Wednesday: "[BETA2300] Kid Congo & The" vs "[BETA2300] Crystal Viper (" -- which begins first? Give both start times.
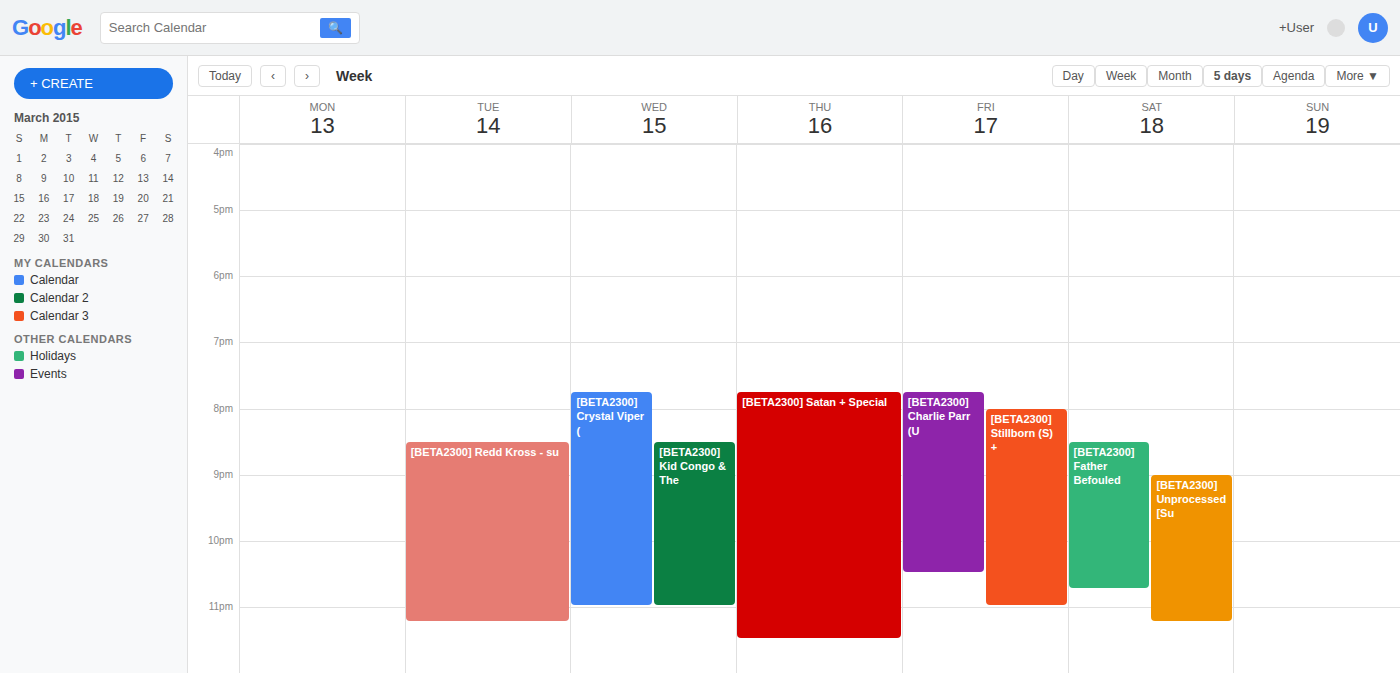
"[BETA2300] Crystal Viper (" 7:45 PM; "[BETA2300] Kid Congo & The" 8:30 PM.